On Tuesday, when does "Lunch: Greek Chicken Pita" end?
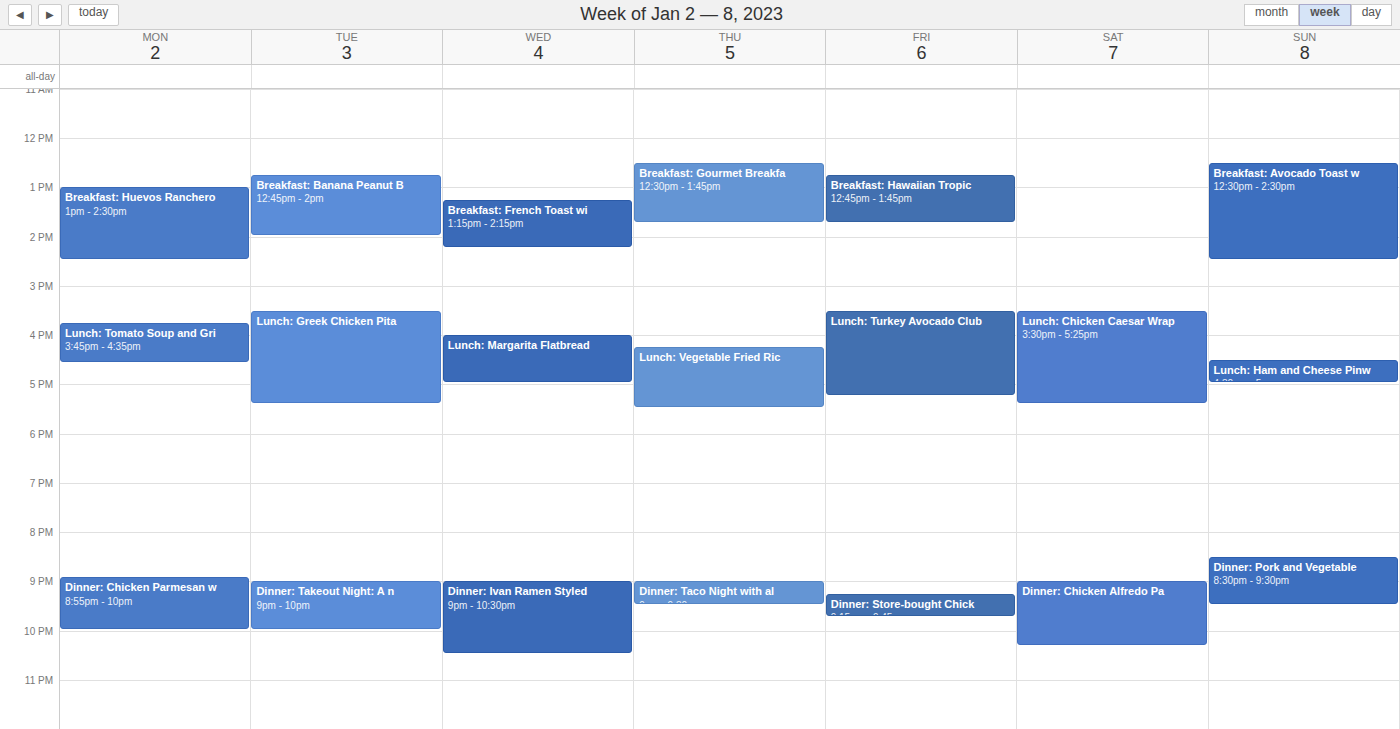
5:25 PM